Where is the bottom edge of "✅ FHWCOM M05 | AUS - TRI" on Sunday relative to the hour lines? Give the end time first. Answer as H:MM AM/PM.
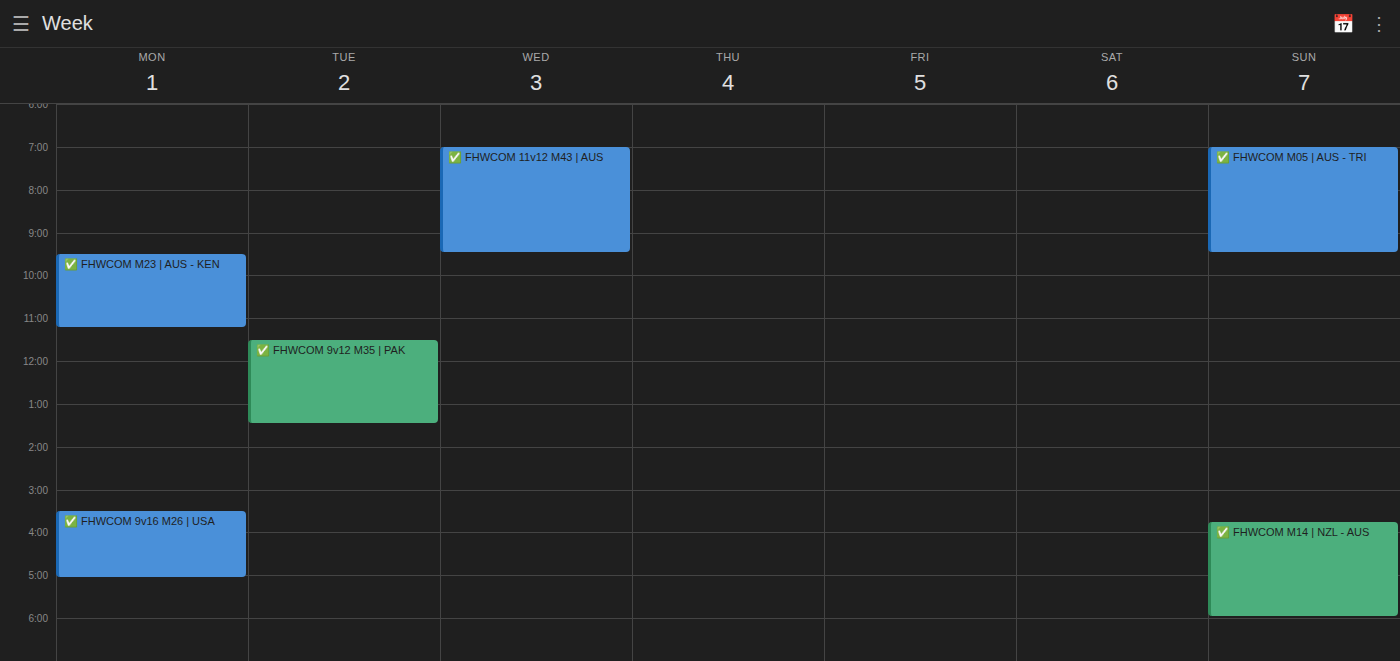
9:30 AM -- halfway between the 9 AM and 10 AM lines.